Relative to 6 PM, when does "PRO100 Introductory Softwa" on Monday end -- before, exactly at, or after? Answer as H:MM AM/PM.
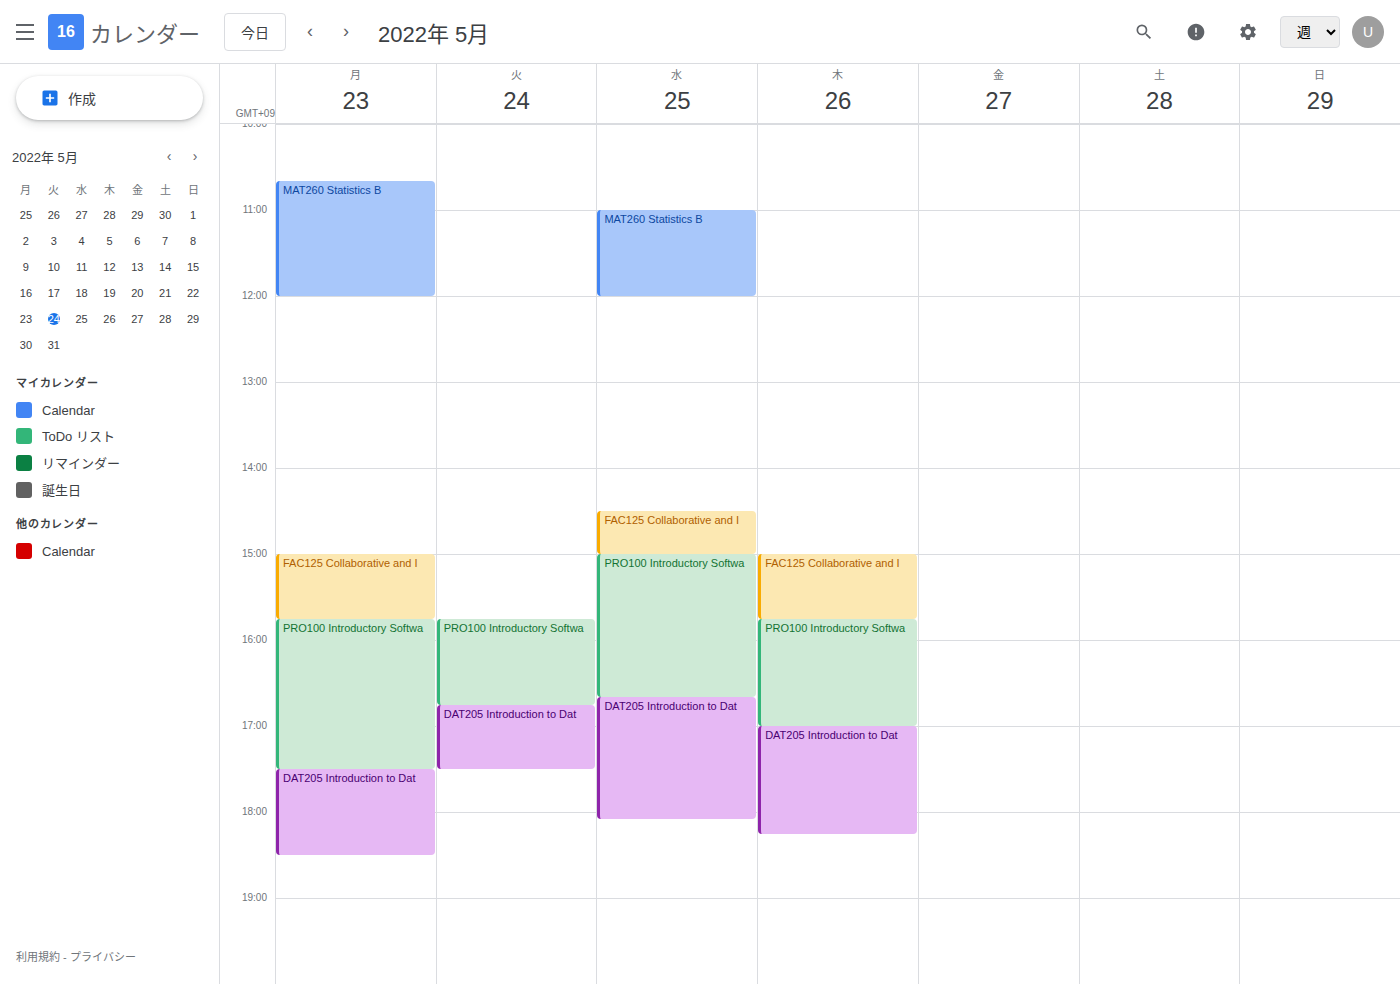
5:30 PM -- before 6 PM, 30 minutes above the 6 PM line.